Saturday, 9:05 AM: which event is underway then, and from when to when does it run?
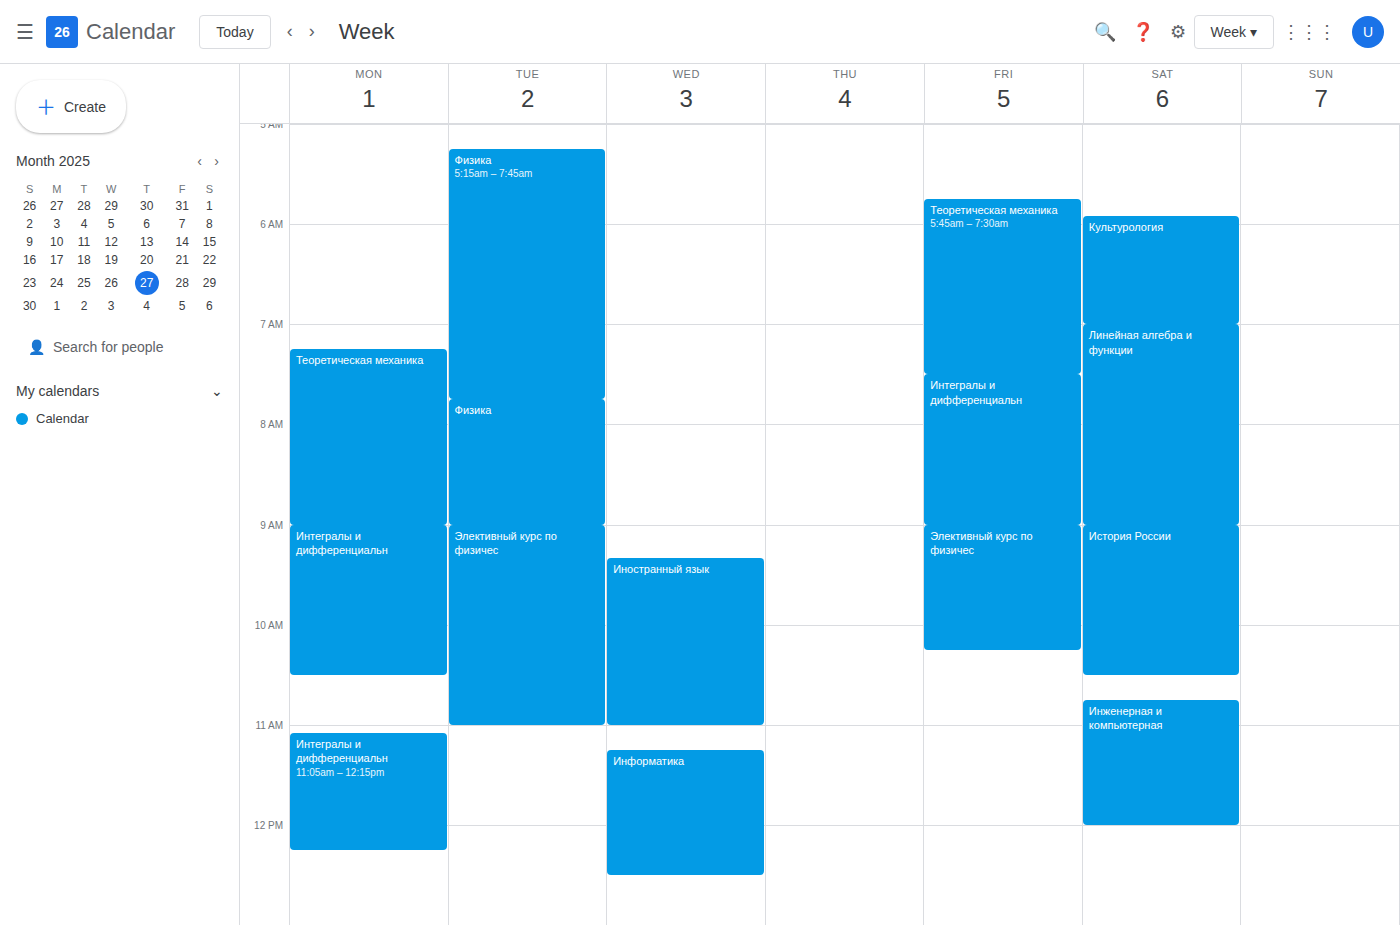
"История России", 9:00 AM to 10:30 AM